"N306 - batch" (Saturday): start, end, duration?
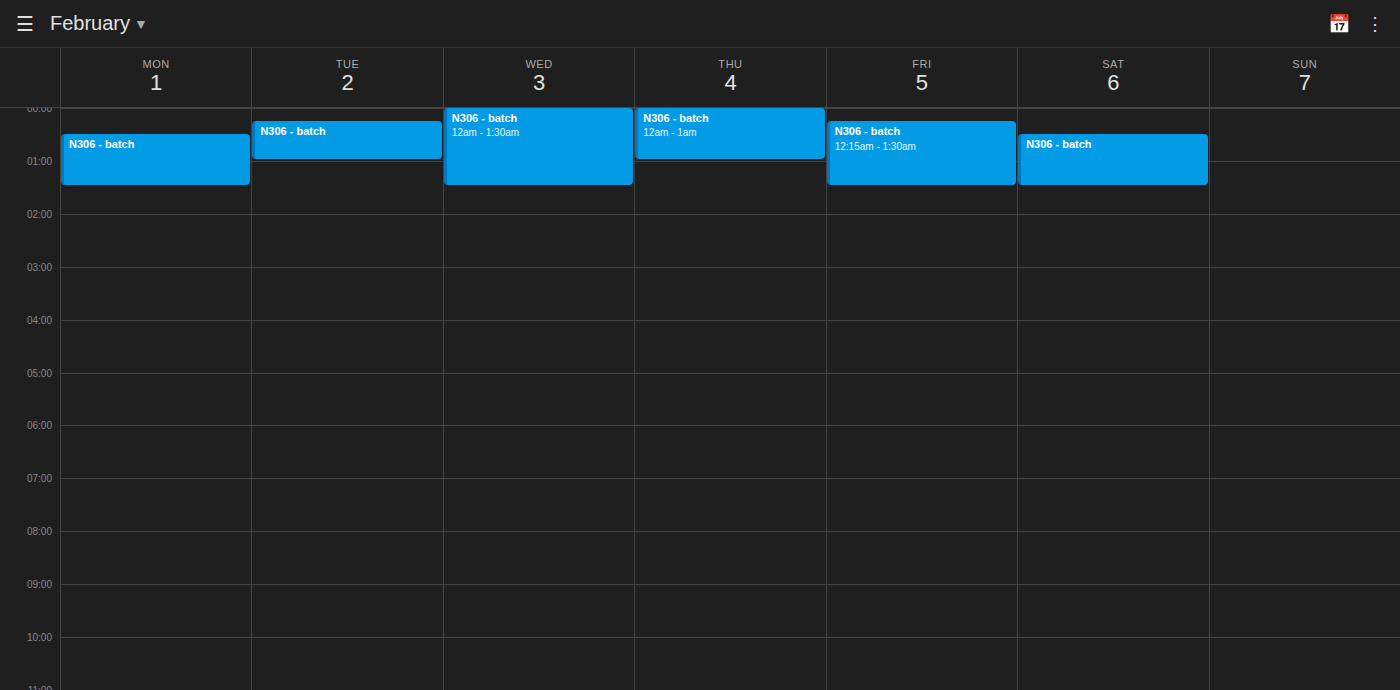
00:30 to 01:30, 1 hour